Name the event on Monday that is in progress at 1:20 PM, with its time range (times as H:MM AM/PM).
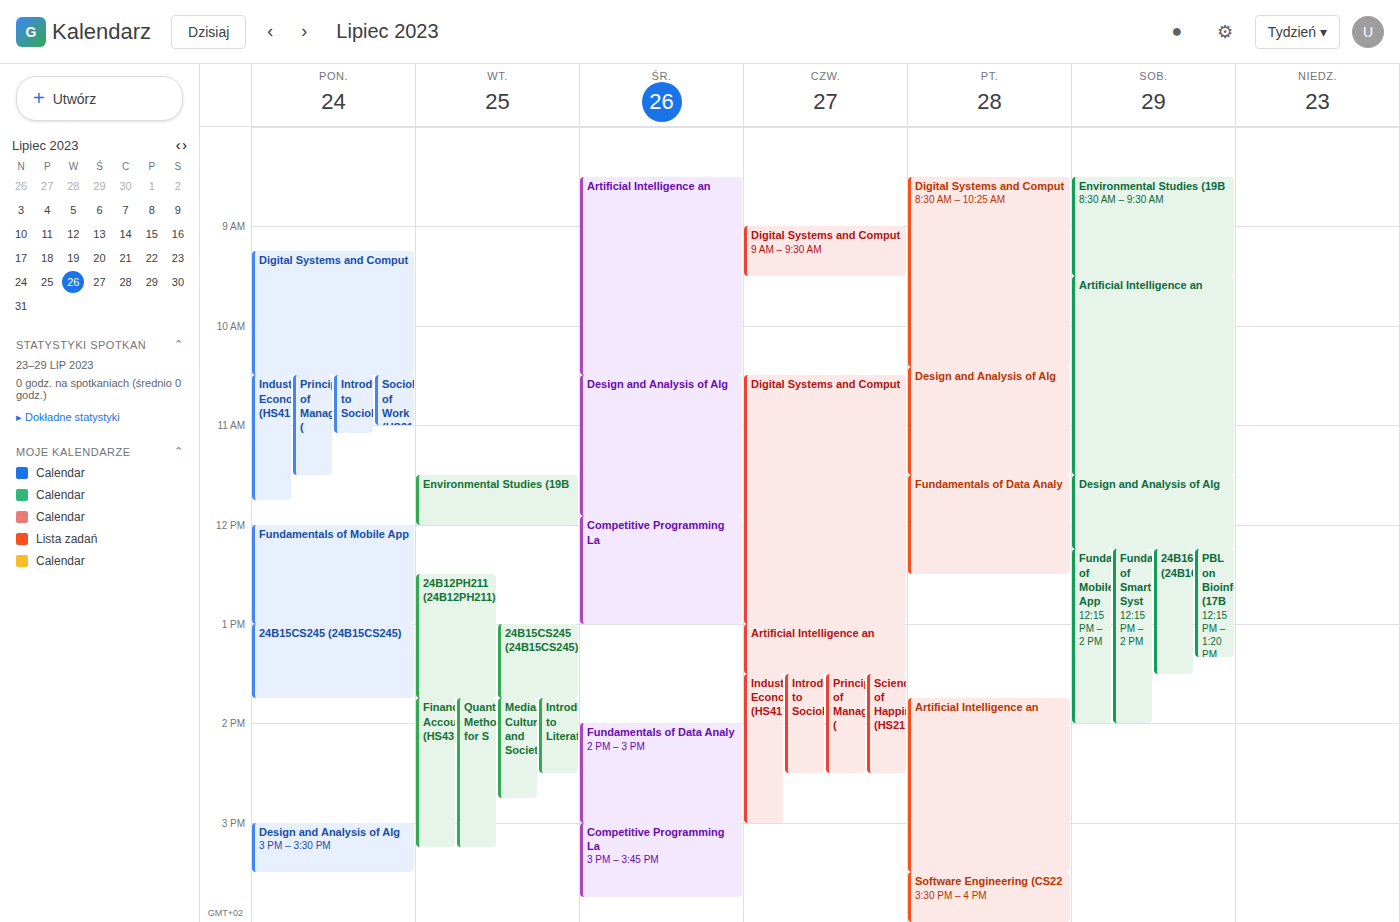
"24B15CS245 (24B15CS245)", 1:00 PM to 1:45 PM